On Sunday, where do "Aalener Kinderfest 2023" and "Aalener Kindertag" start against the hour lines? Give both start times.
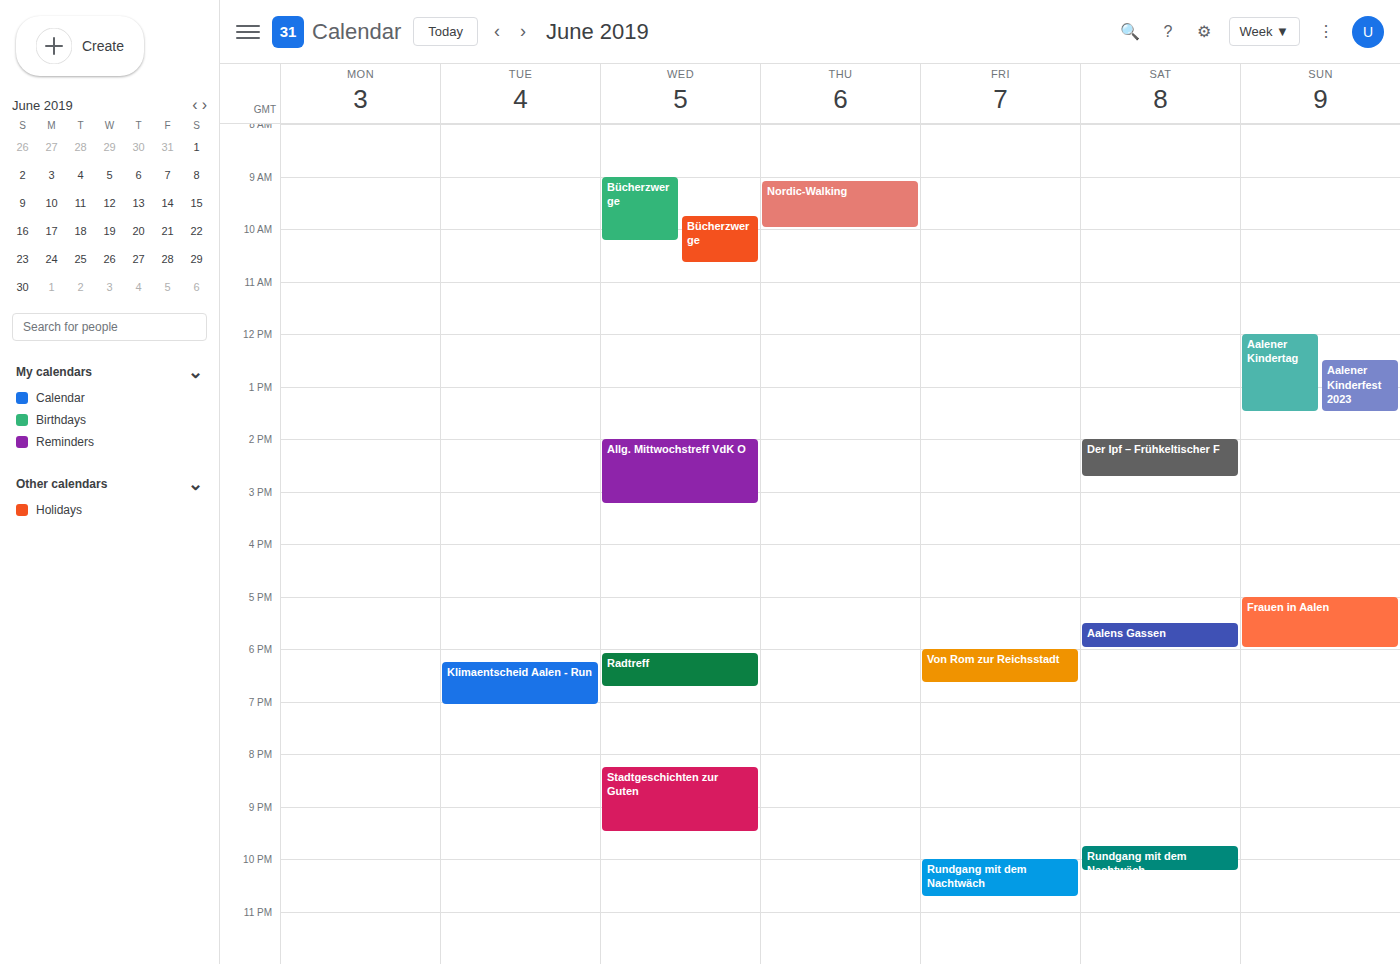
"Aalener Kinderfest 2023": 12:30, halfway between the 12:00 and 13:00 lines. "Aalener Kindertag": 12:00, exactly on the 12:00 line.